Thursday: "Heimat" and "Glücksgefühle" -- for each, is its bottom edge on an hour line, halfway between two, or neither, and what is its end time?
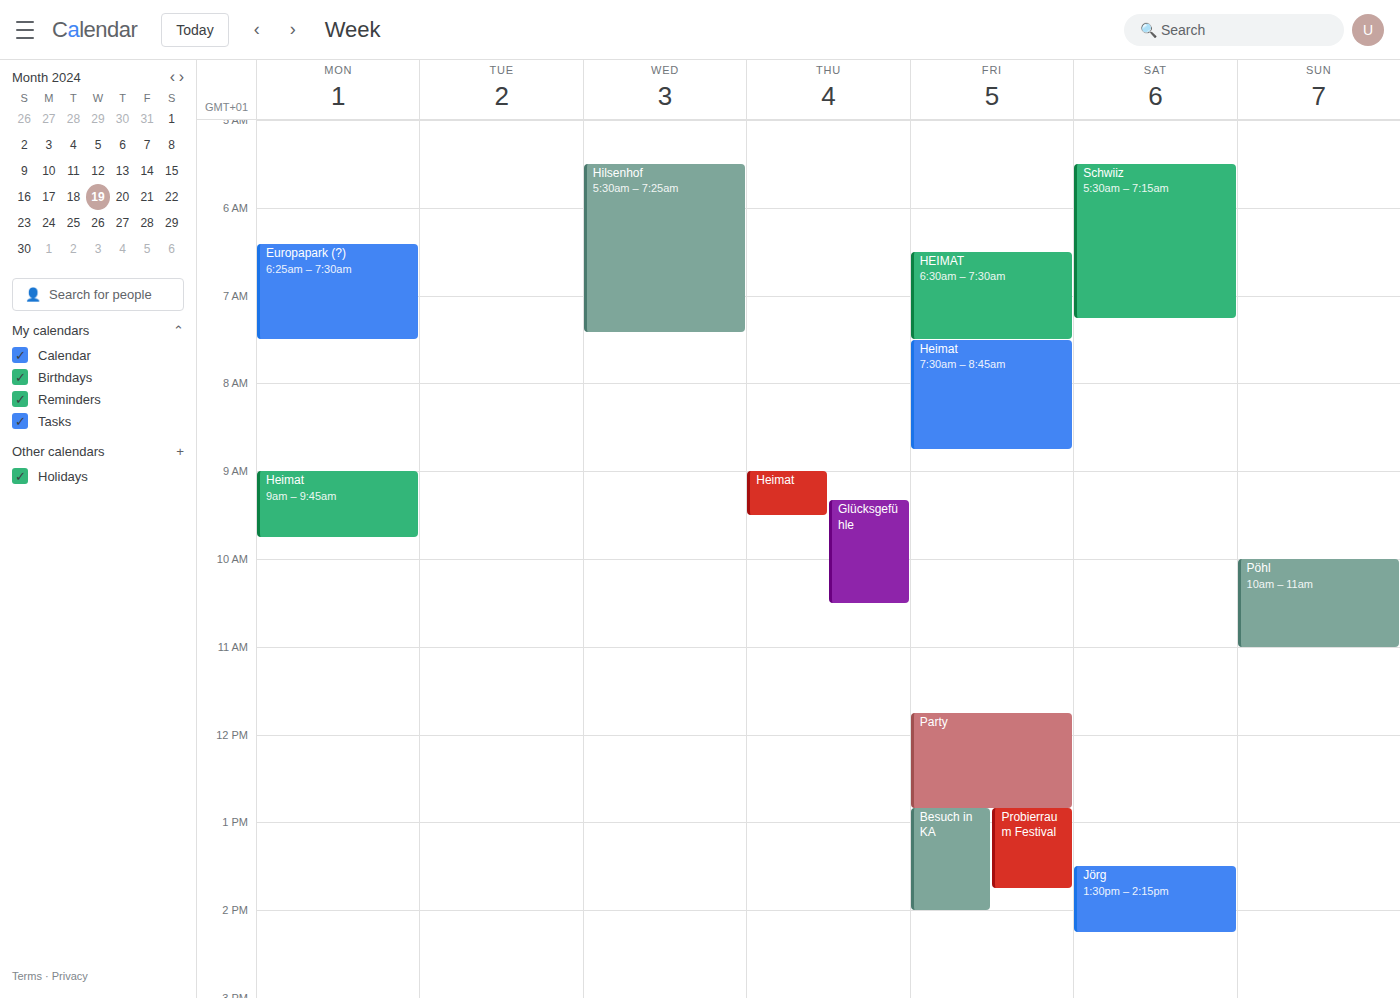
"Heimat": 9:30 AM, halfway between the 9 AM and 10 AM lines. "Glücksgefühle": 10:30 AM, halfway between the 10 AM and 11 AM lines.